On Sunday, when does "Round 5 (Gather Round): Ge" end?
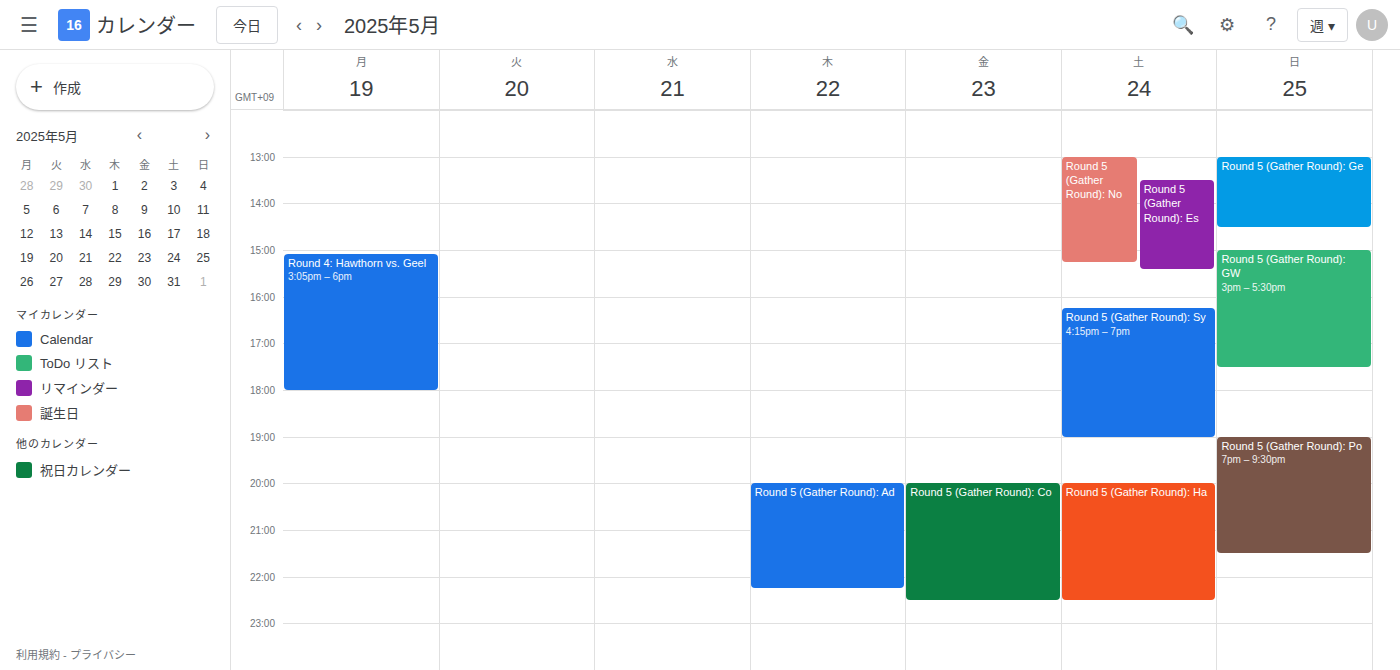
2:30 PM